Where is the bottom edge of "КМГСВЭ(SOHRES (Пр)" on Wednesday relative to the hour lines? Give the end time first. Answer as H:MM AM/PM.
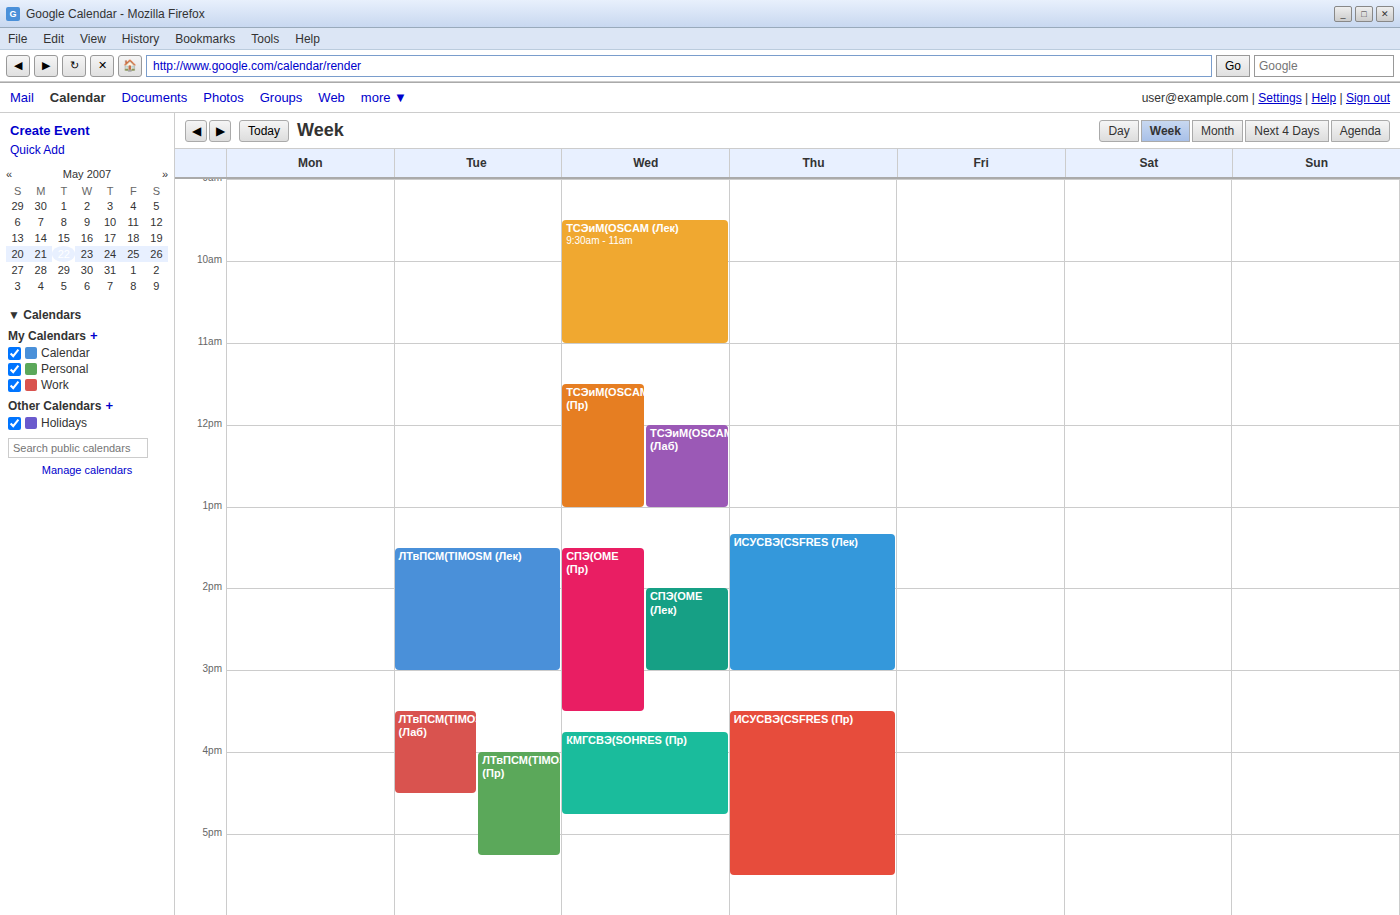
4:45 PM -- neither: three quarters of the way from the 4 PM line to the 5 PM line.